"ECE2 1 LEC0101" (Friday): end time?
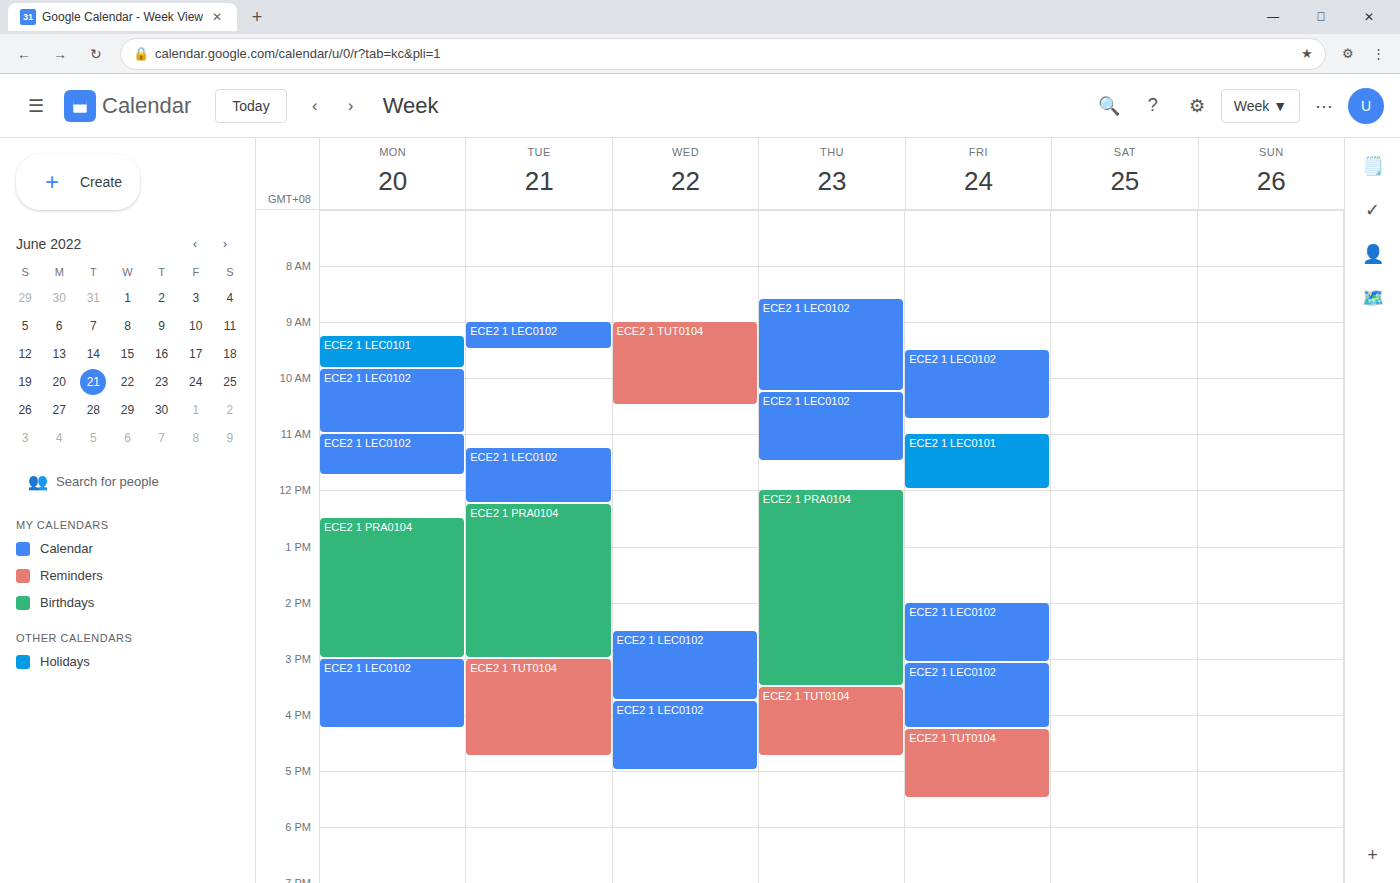
12:00 PM